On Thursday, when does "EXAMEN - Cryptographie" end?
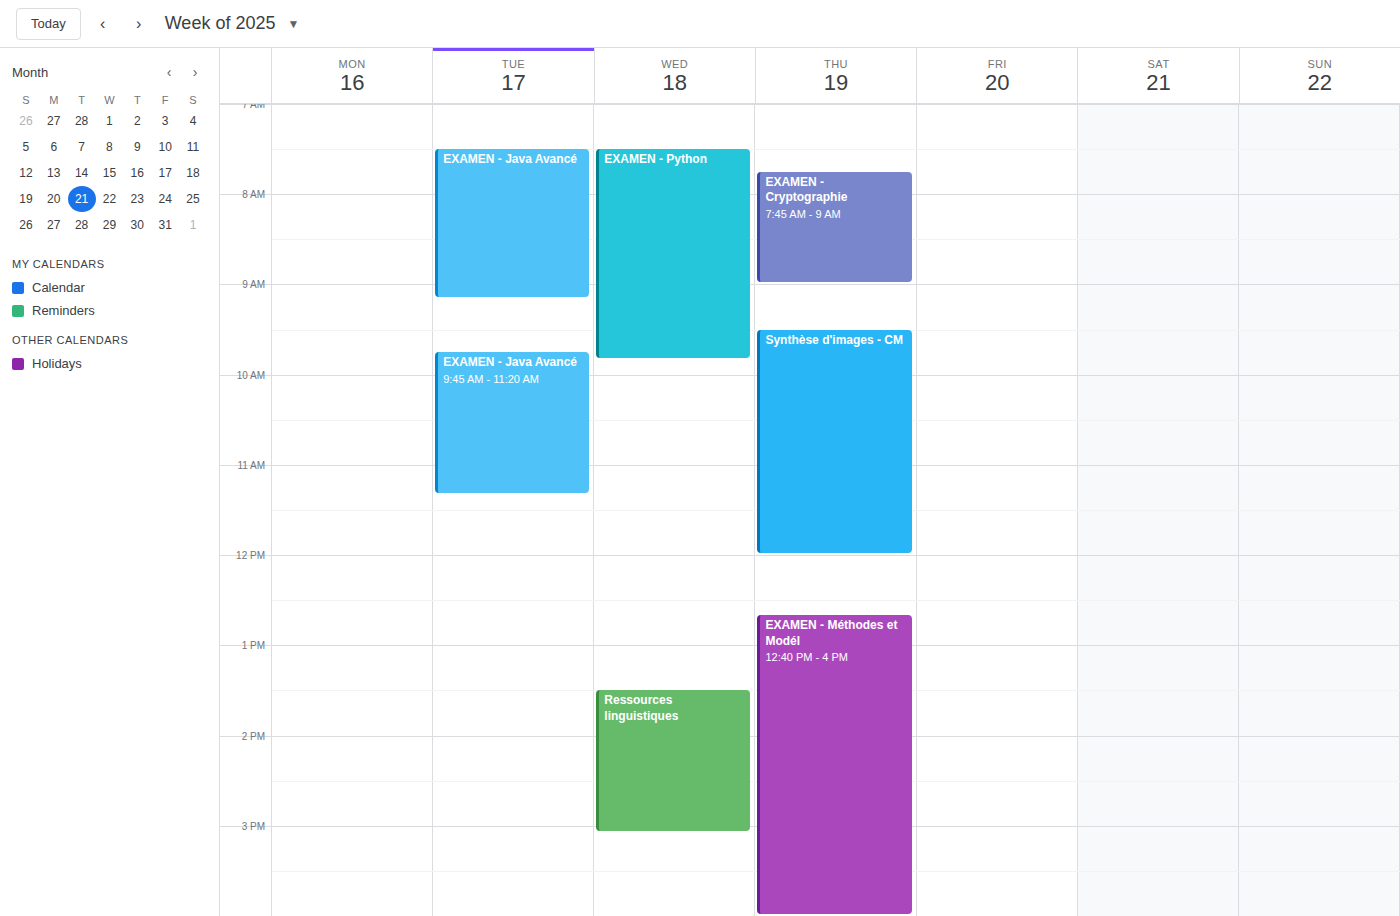
9:00 AM